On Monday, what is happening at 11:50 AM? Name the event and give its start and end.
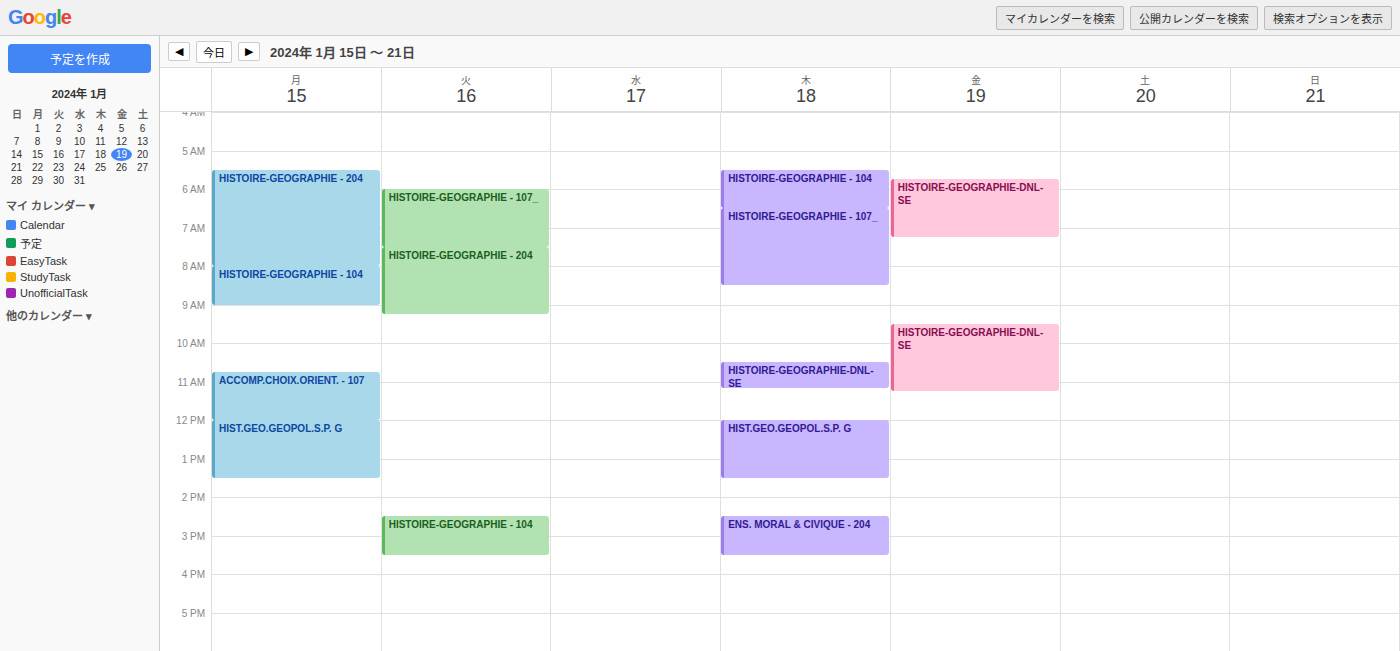
"ACCOMP.CHOIX.ORIENT. - 107", 10:45 AM to 12:00 PM